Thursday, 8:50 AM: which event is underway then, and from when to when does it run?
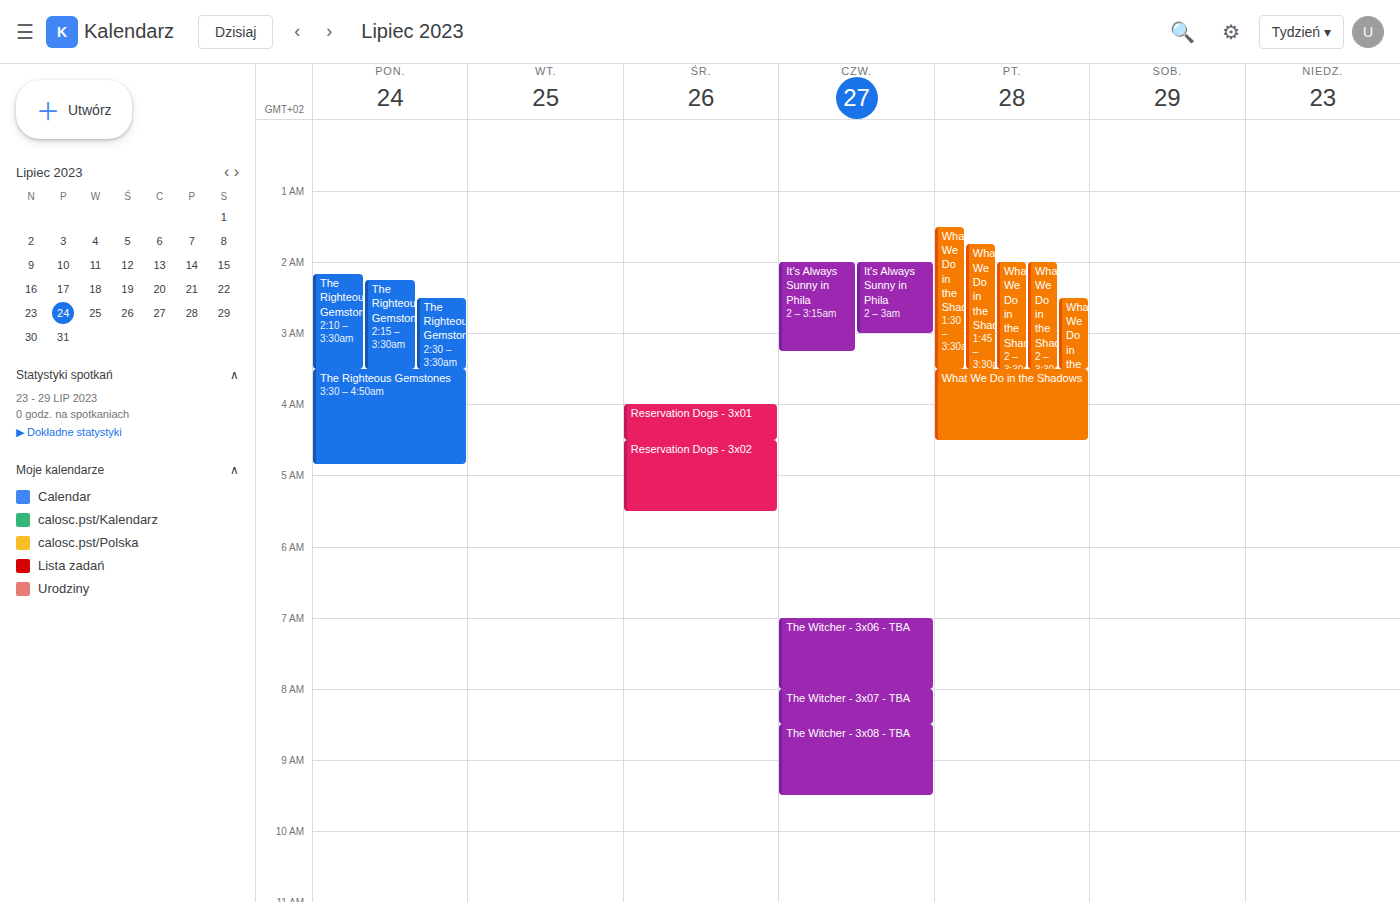
"The Witcher - 3x08 - TBA", 8:30 AM to 9:30 AM